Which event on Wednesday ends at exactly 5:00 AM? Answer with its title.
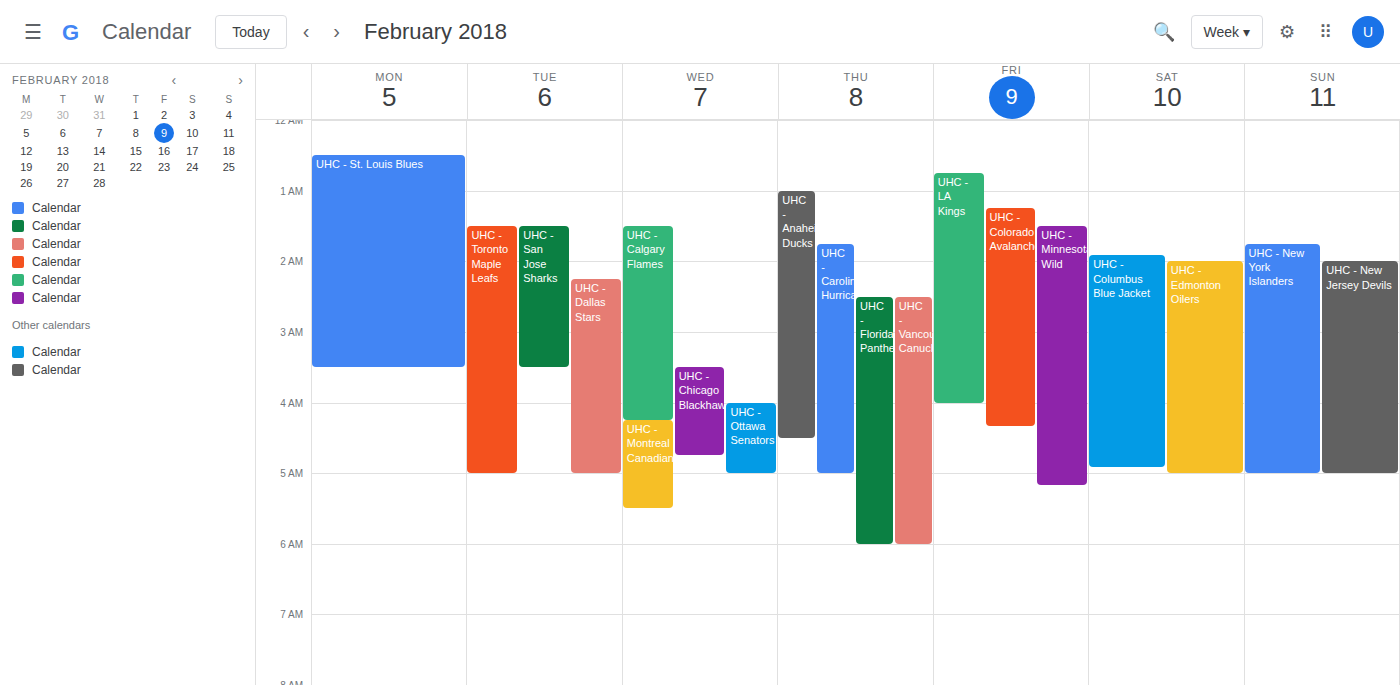
"UHC - Ottawa Senators"